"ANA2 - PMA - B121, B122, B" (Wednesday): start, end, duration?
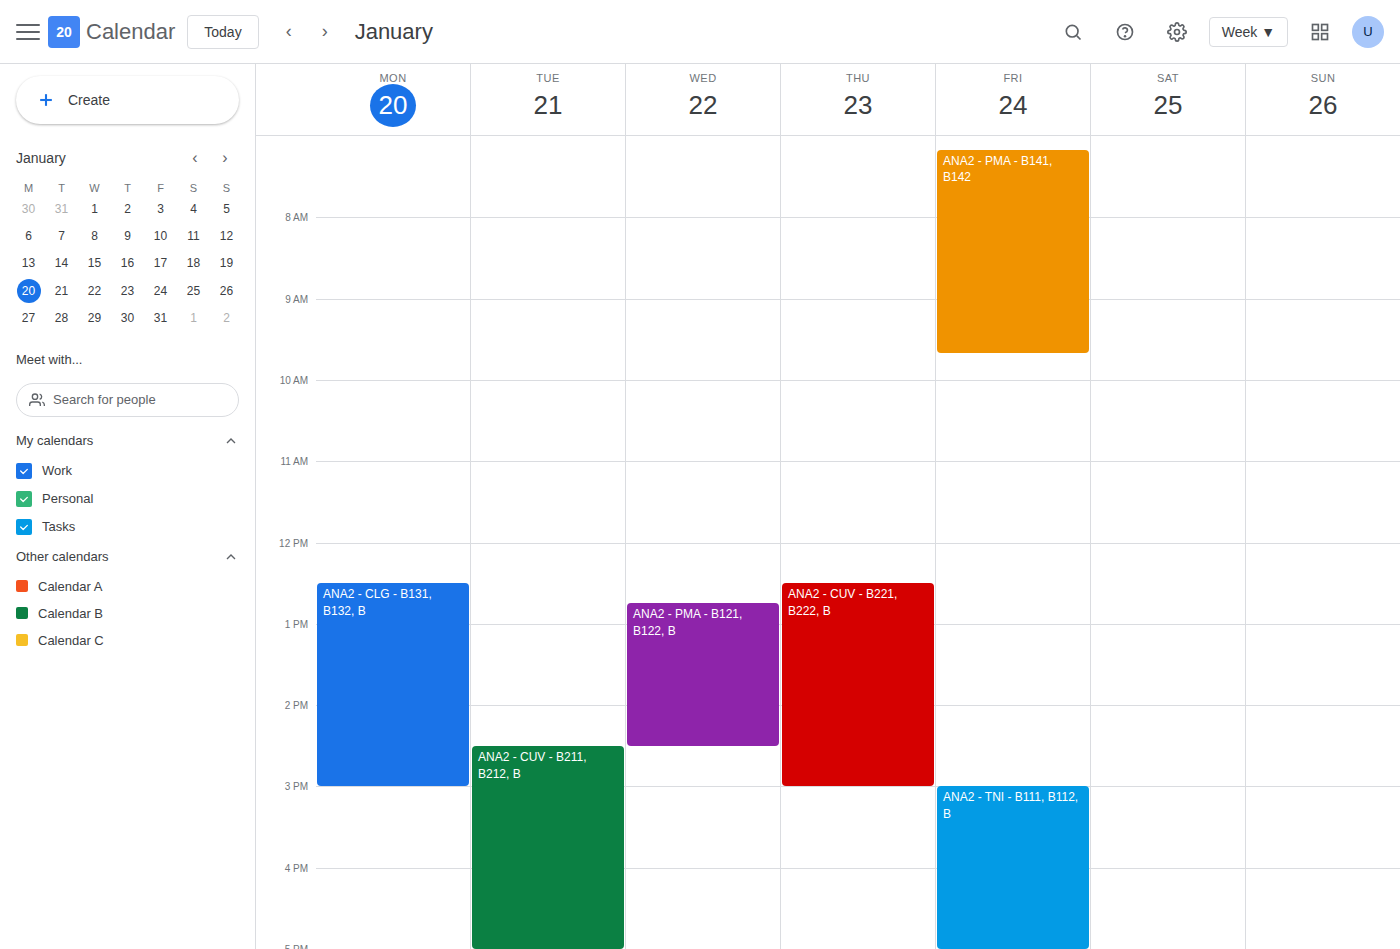
12:45 PM to 2:30 PM, 1 hour 45 minutes